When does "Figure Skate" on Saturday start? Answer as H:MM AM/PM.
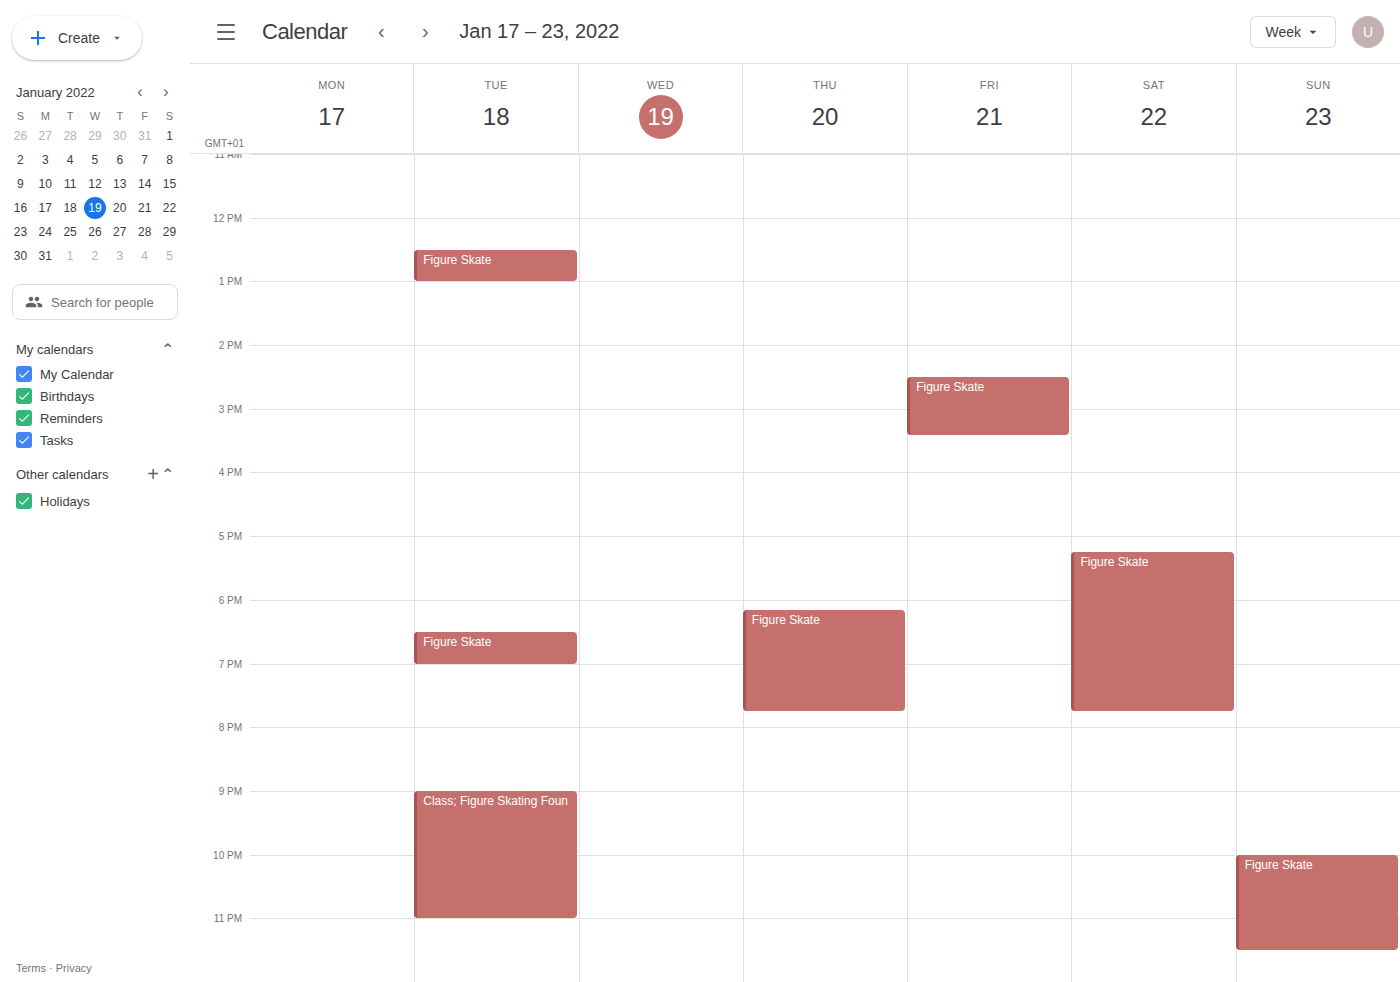
5:15 PM